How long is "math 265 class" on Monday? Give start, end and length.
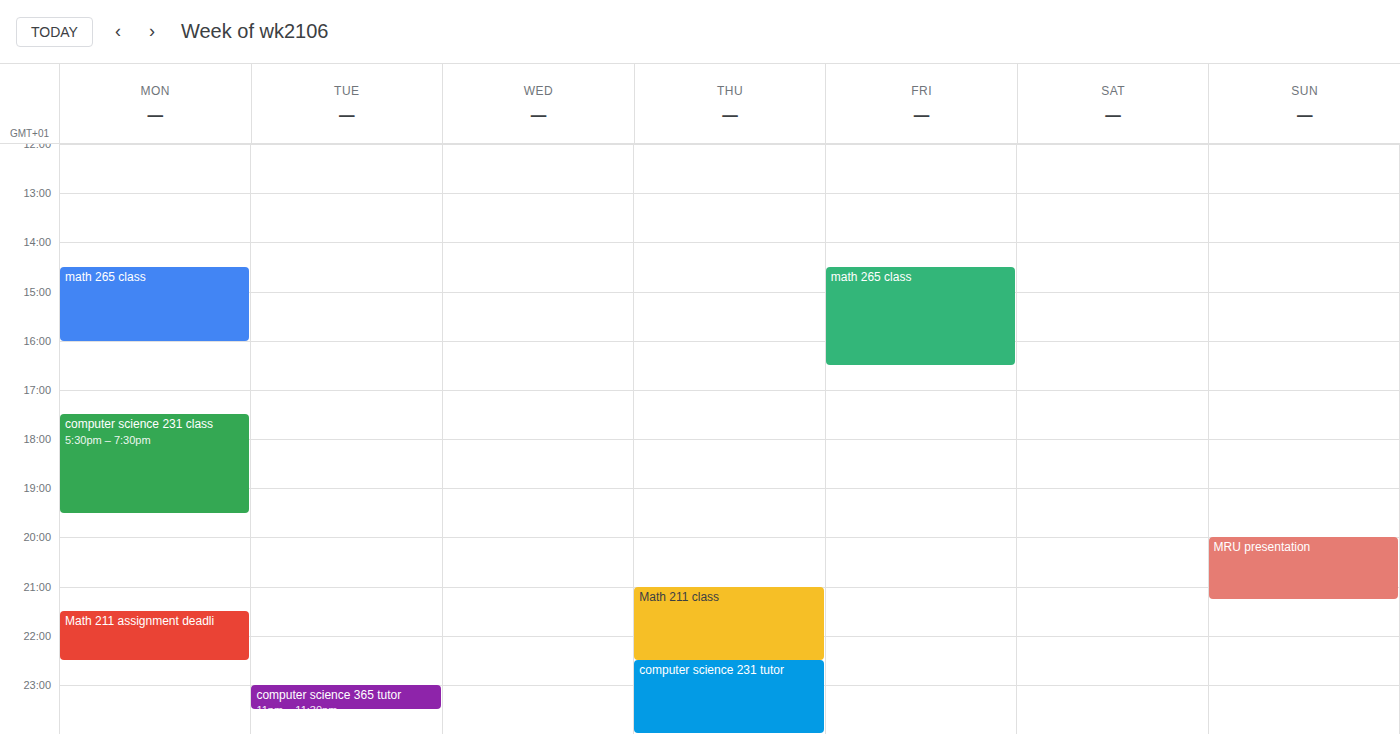
2:30 PM to 4:00 PM, 1 hour 30 minutes